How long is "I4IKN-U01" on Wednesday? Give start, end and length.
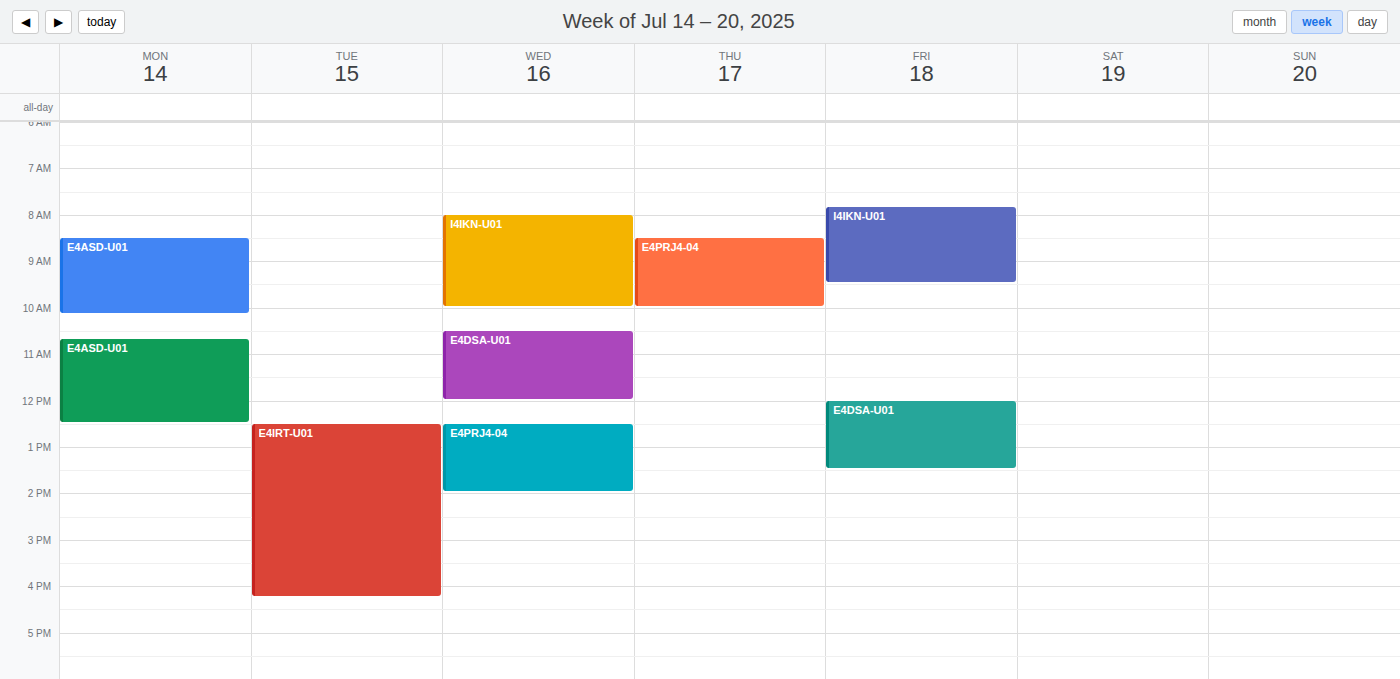
8:00 AM to 10:00 AM, 2 hours